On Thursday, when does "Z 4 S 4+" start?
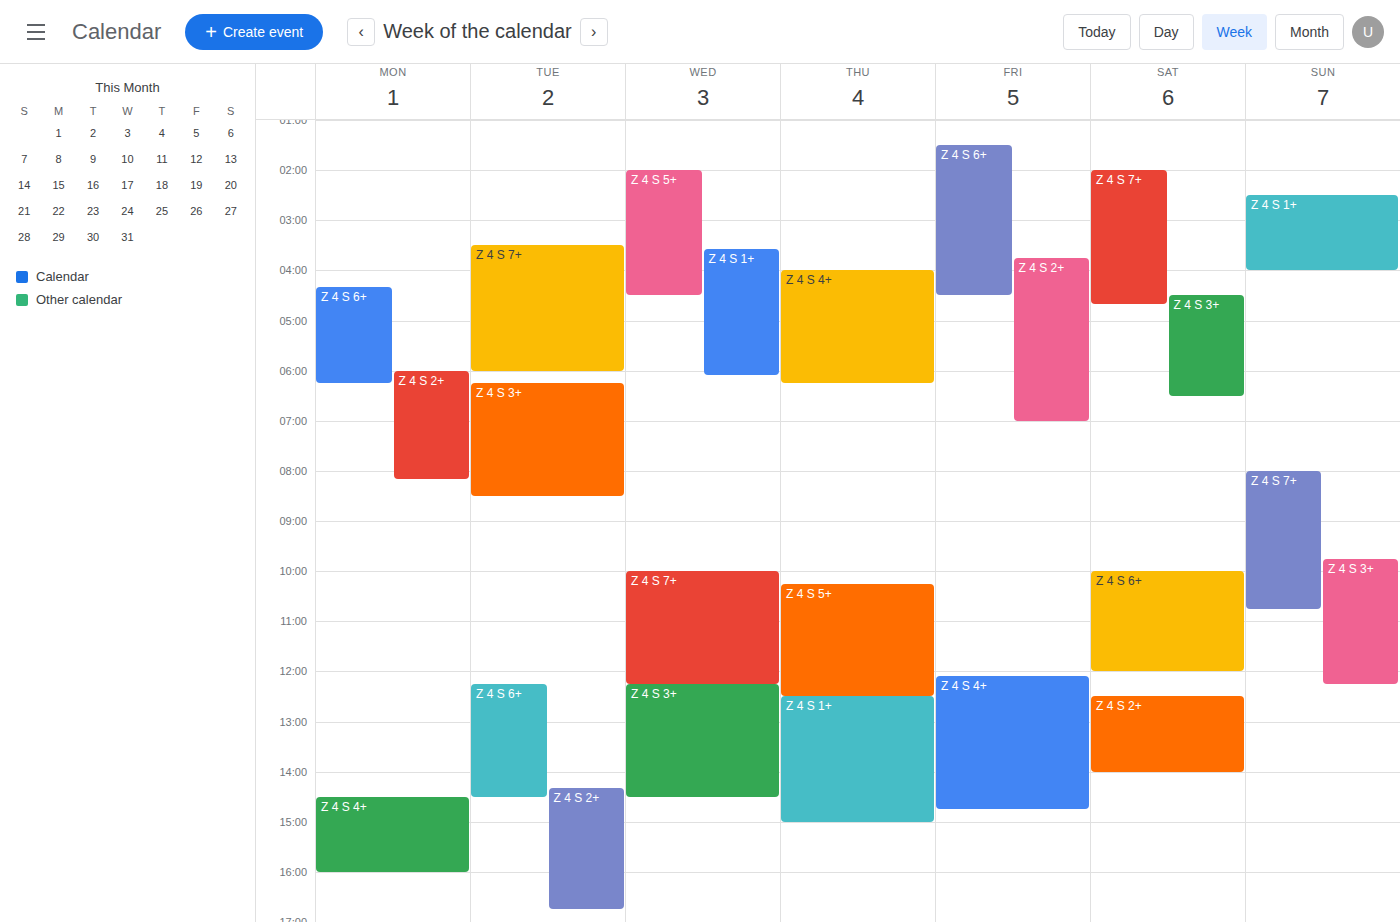
4:00 AM